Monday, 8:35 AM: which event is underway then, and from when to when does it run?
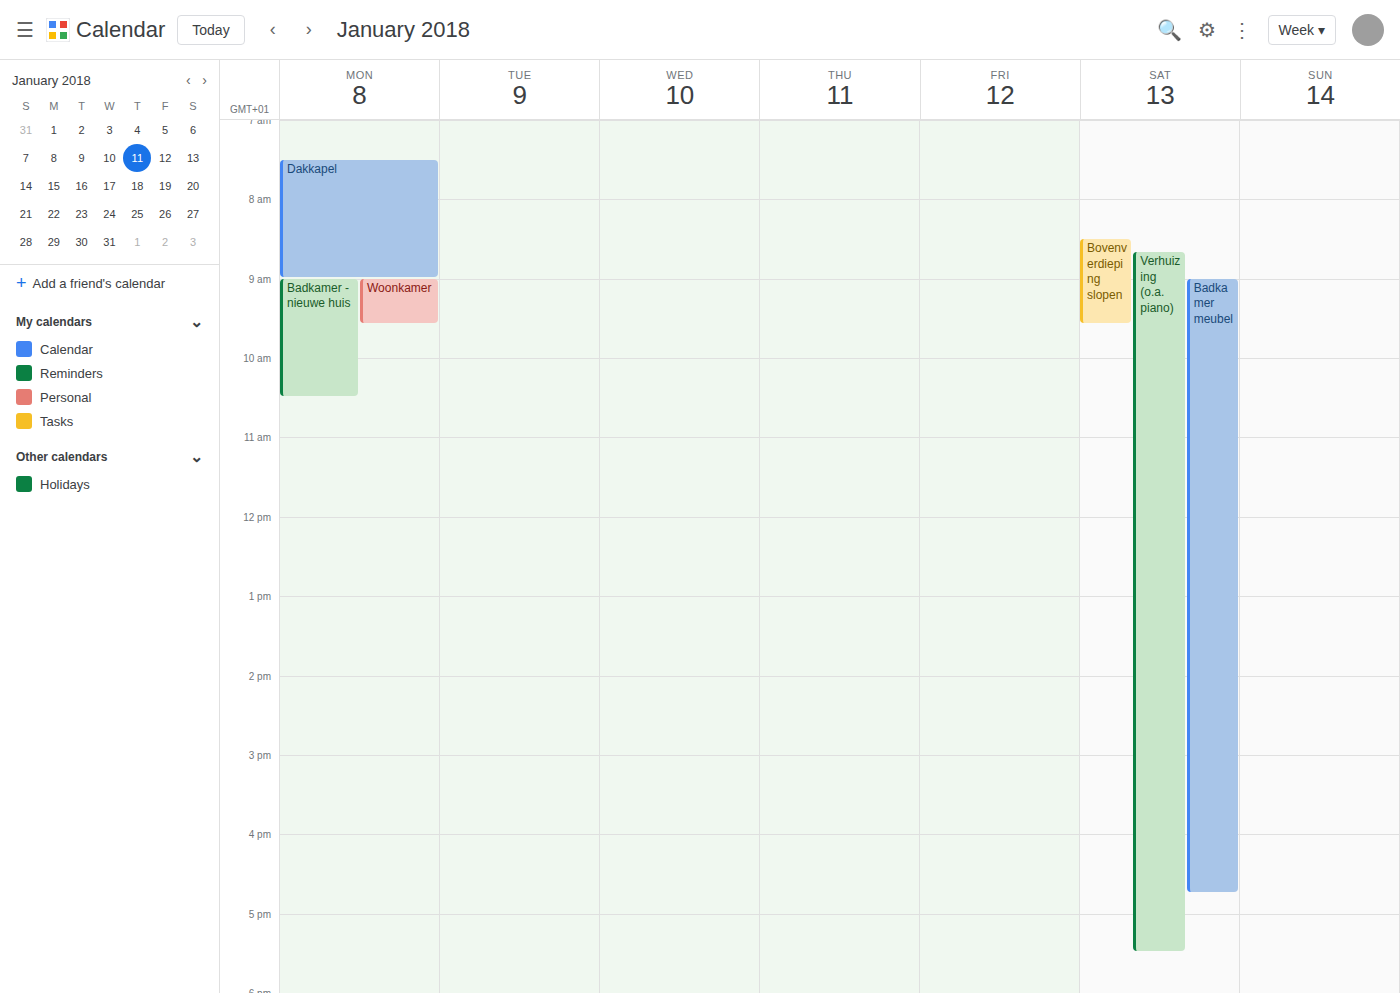
"Dakkapel", 7:30 AM to 9:00 AM